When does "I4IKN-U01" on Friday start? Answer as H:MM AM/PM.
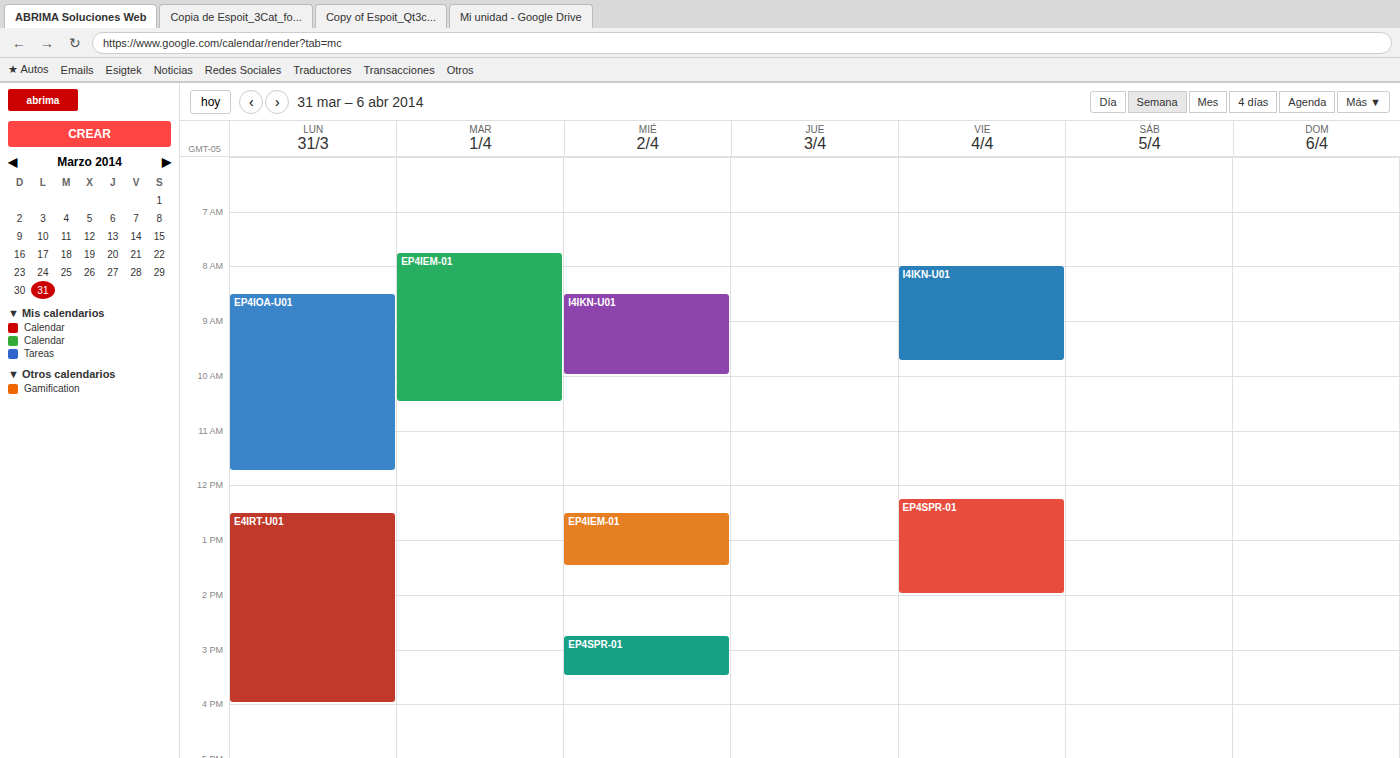
8:00 AM